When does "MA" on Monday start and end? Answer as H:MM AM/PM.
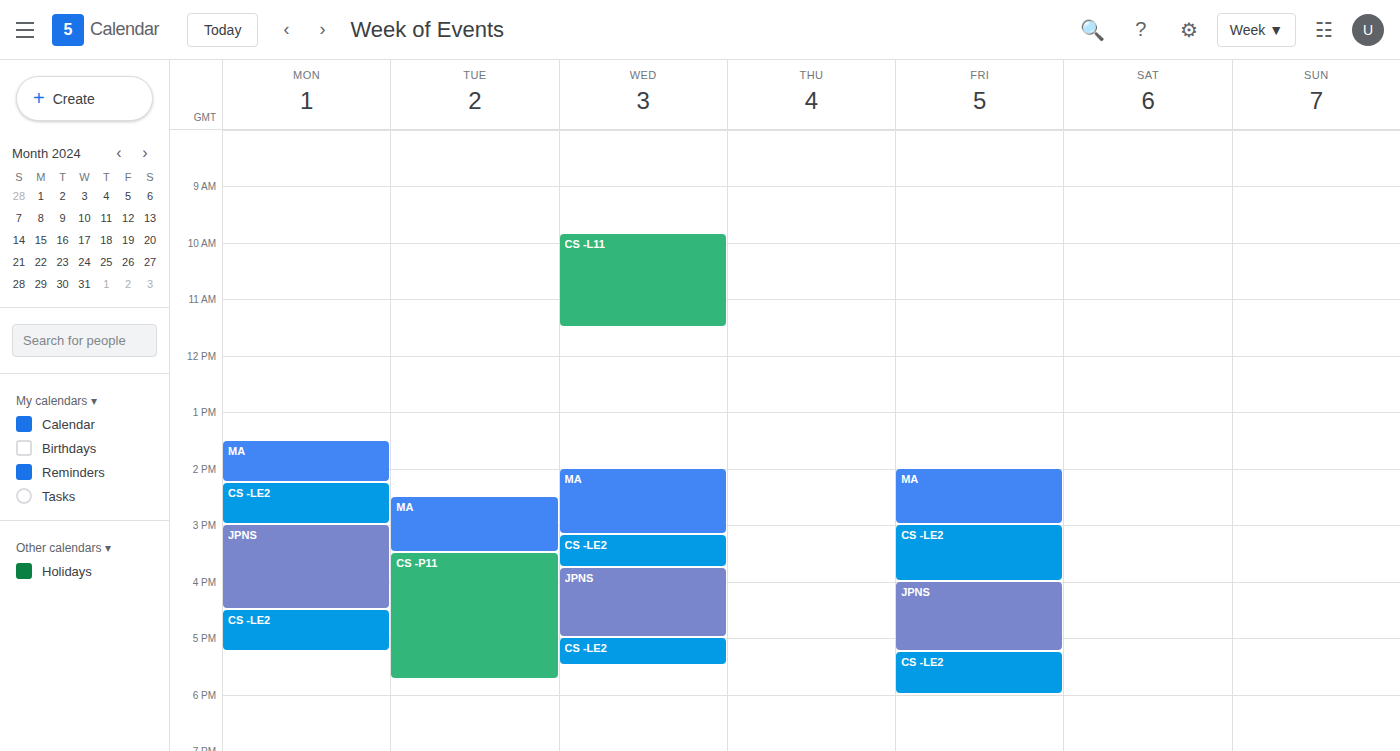
1:30 PM to 2:15 PM